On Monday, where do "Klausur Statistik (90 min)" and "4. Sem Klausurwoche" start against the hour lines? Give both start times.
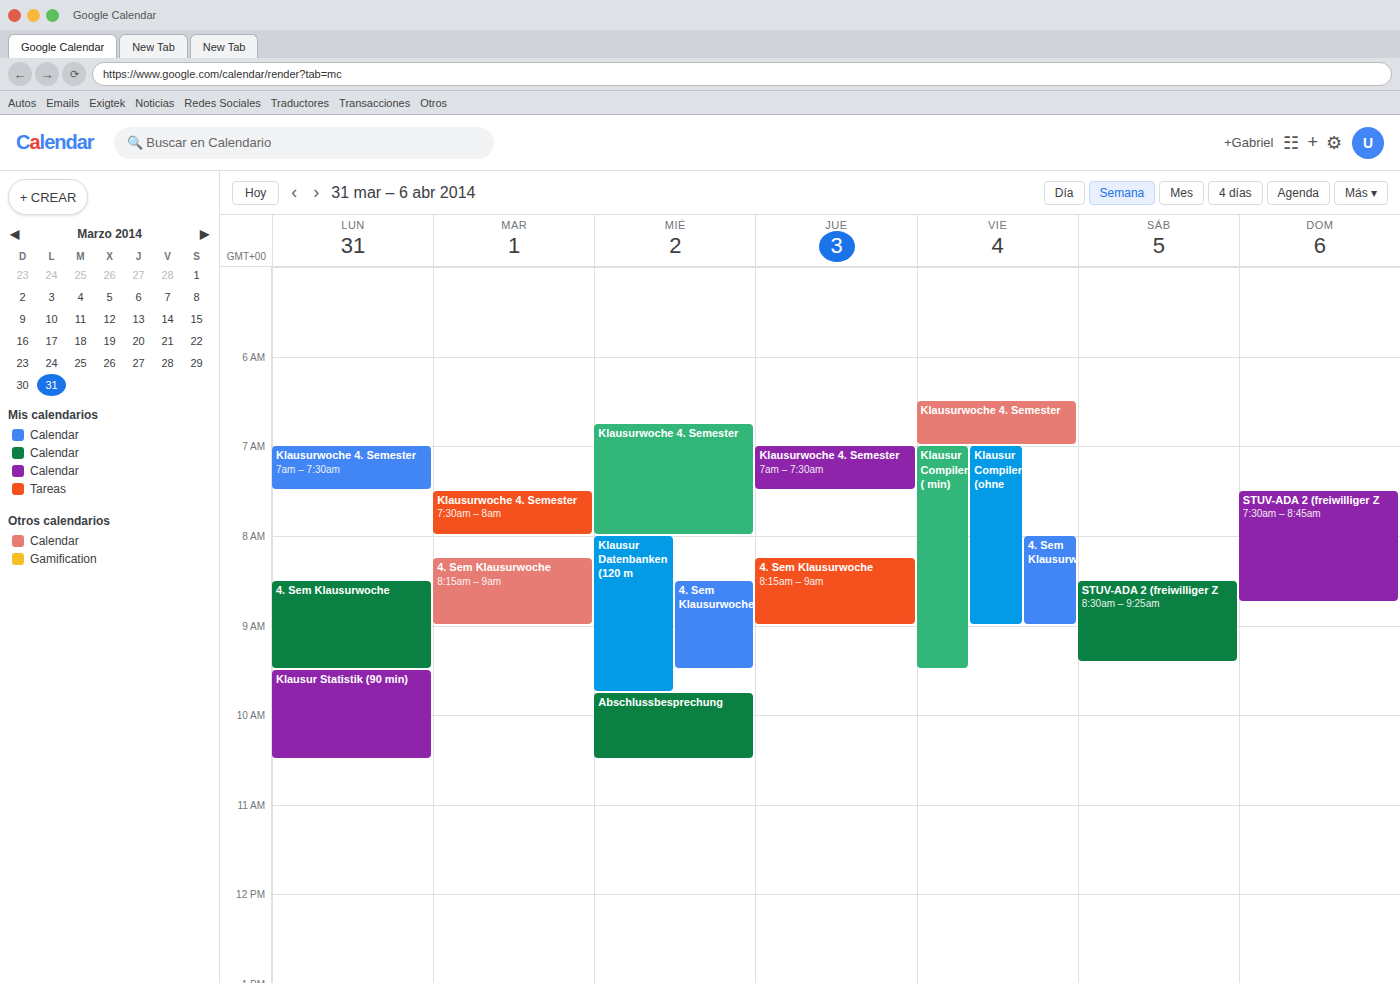
"Klausur Statistik (90 min)": 9:30 AM, halfway between the 9 AM and 10 AM lines. "4. Sem Klausurwoche": 8:30 AM, halfway between the 8 AM and 9 AM lines.